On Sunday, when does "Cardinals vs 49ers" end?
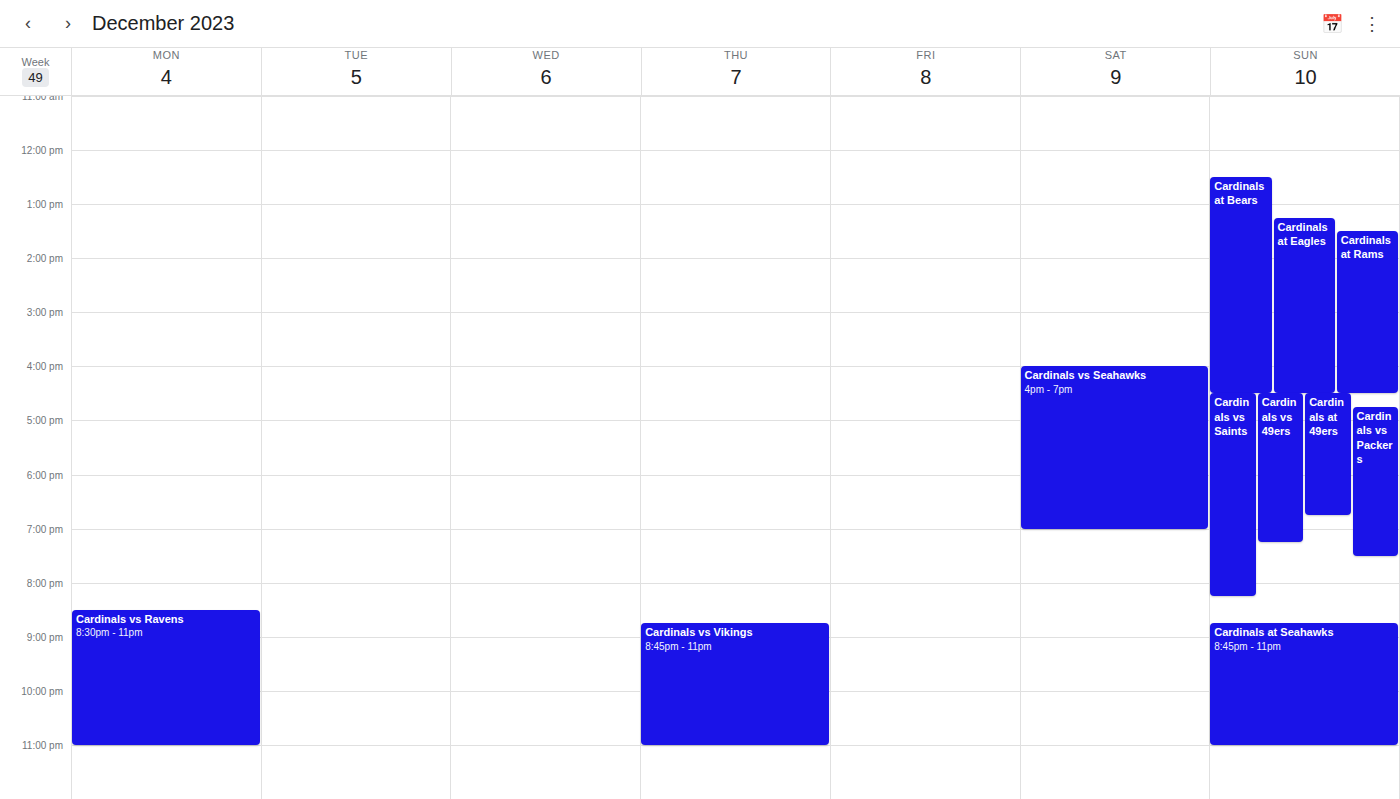
7:15 PM